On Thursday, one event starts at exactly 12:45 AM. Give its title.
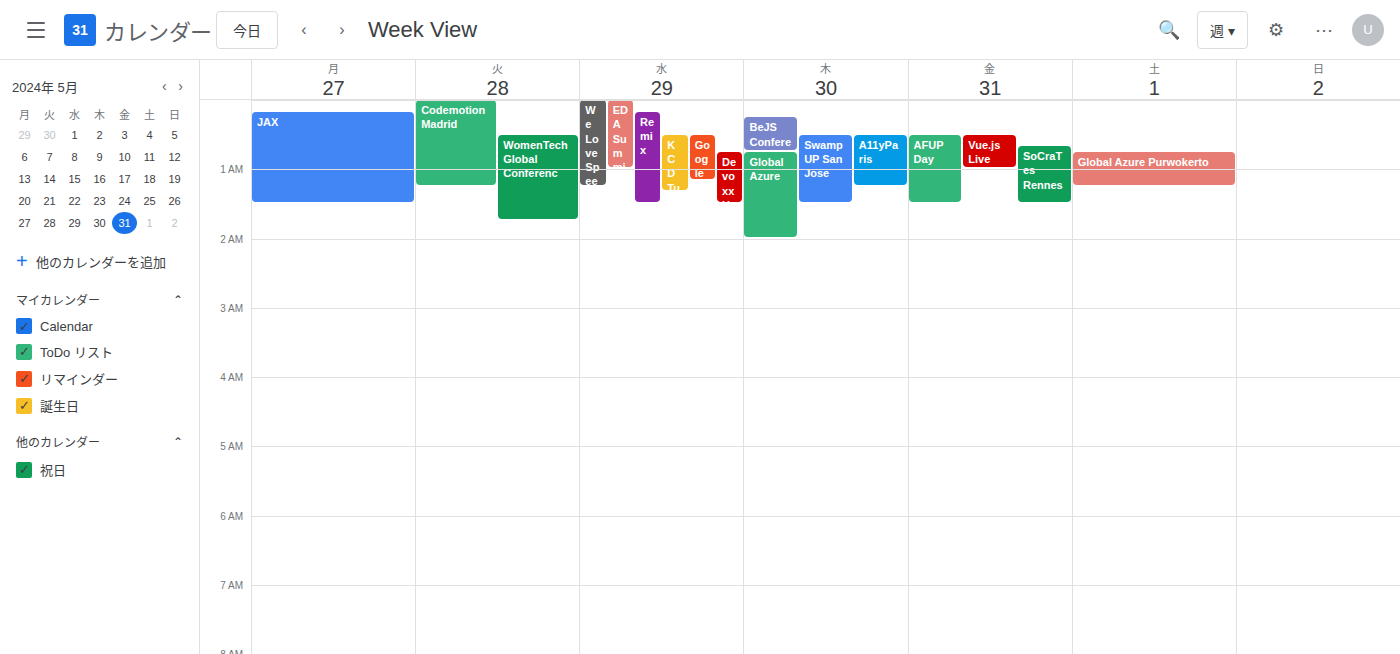
"Global Azure"